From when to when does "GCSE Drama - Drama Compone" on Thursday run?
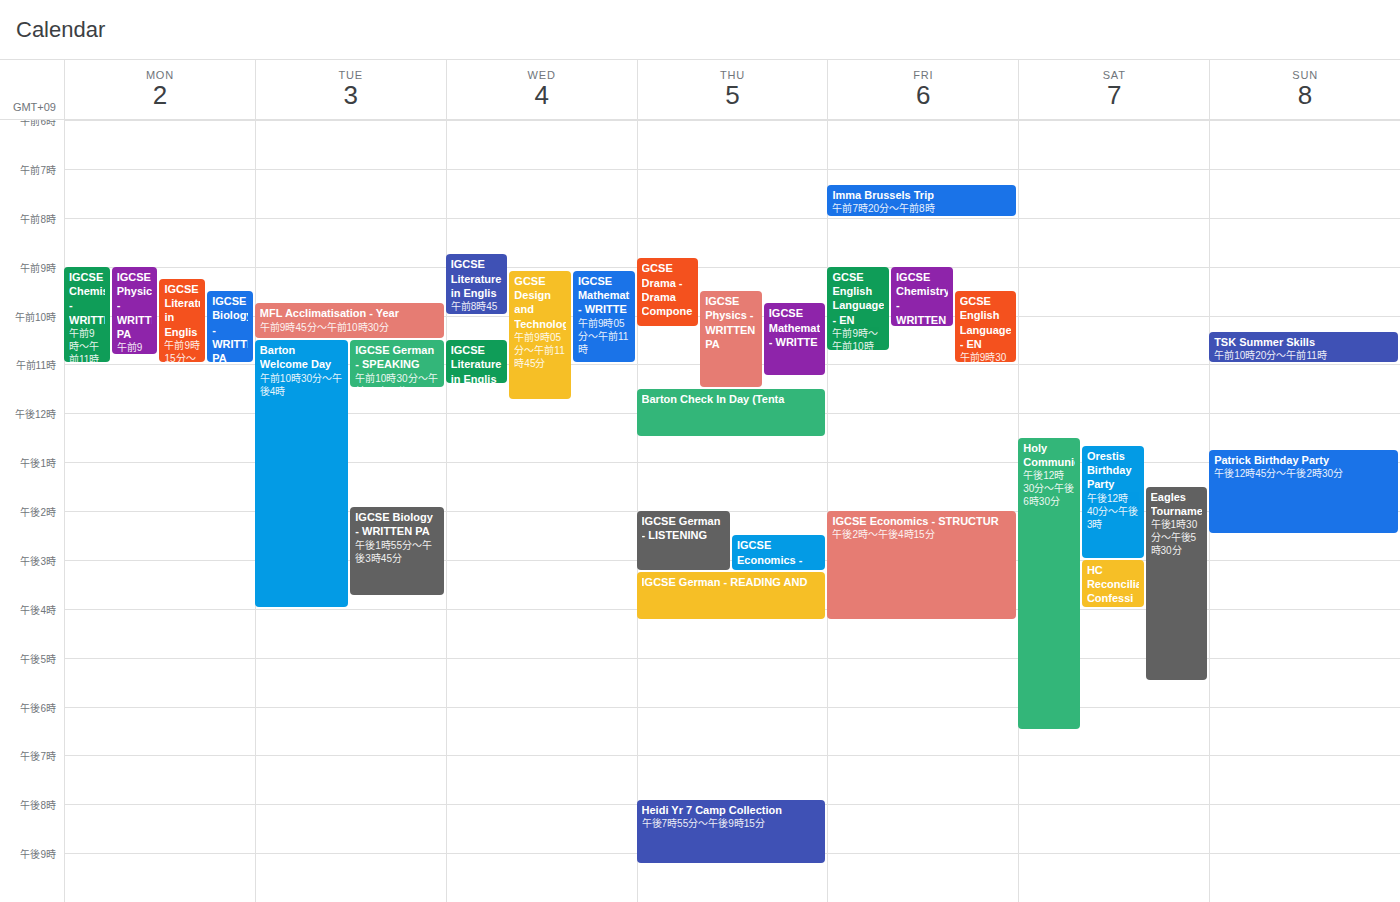
8:50 AM to 10:15 AM